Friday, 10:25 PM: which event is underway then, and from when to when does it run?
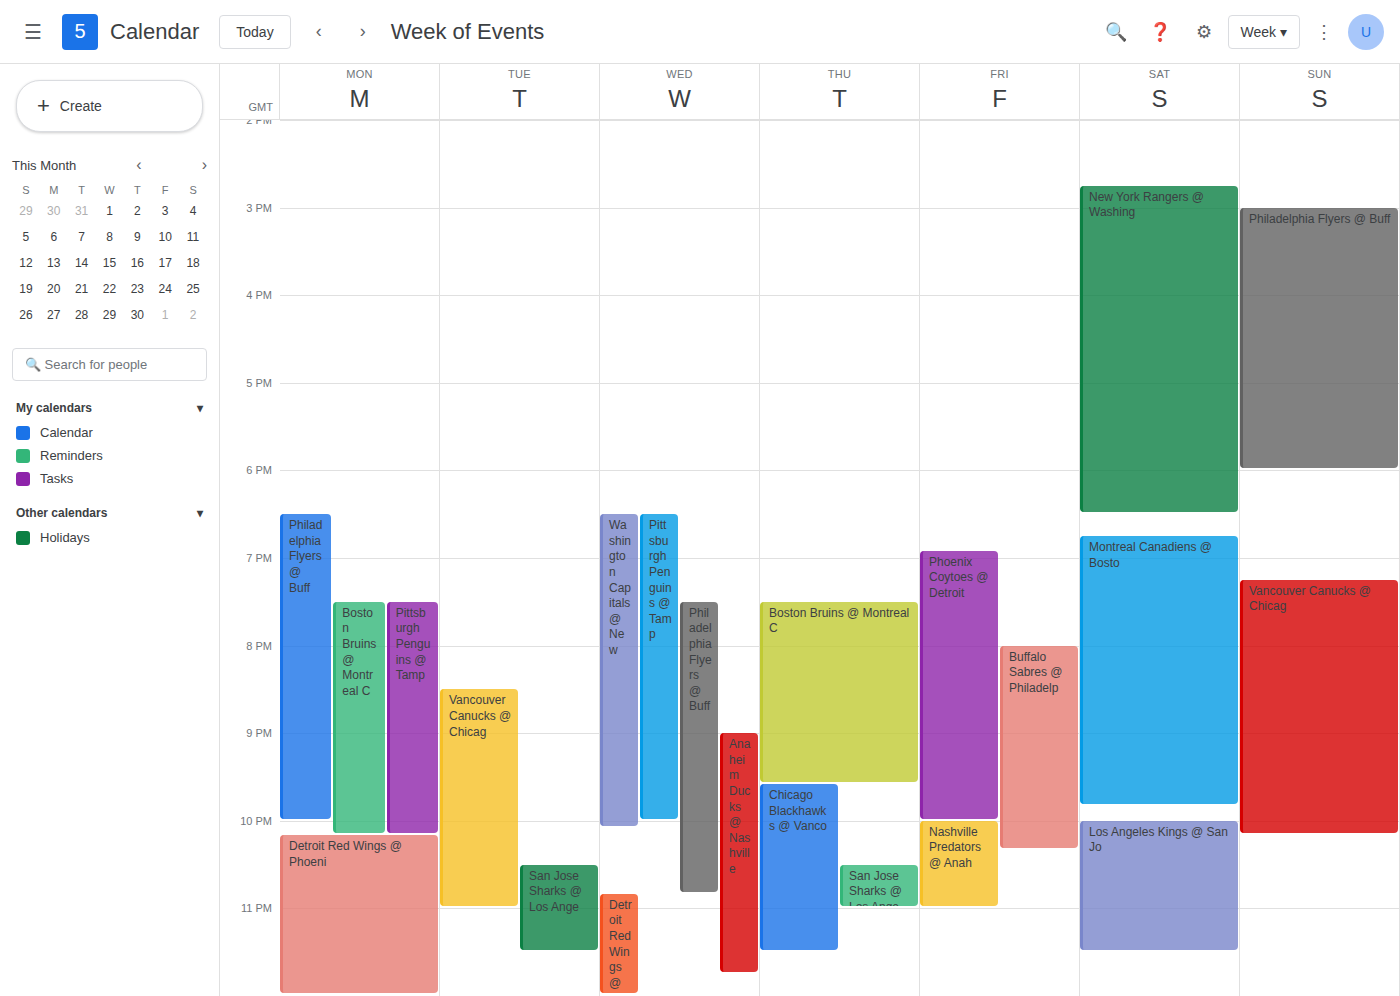
"Nashville Predators @ Anah", 10:00 PM to 11:00 PM